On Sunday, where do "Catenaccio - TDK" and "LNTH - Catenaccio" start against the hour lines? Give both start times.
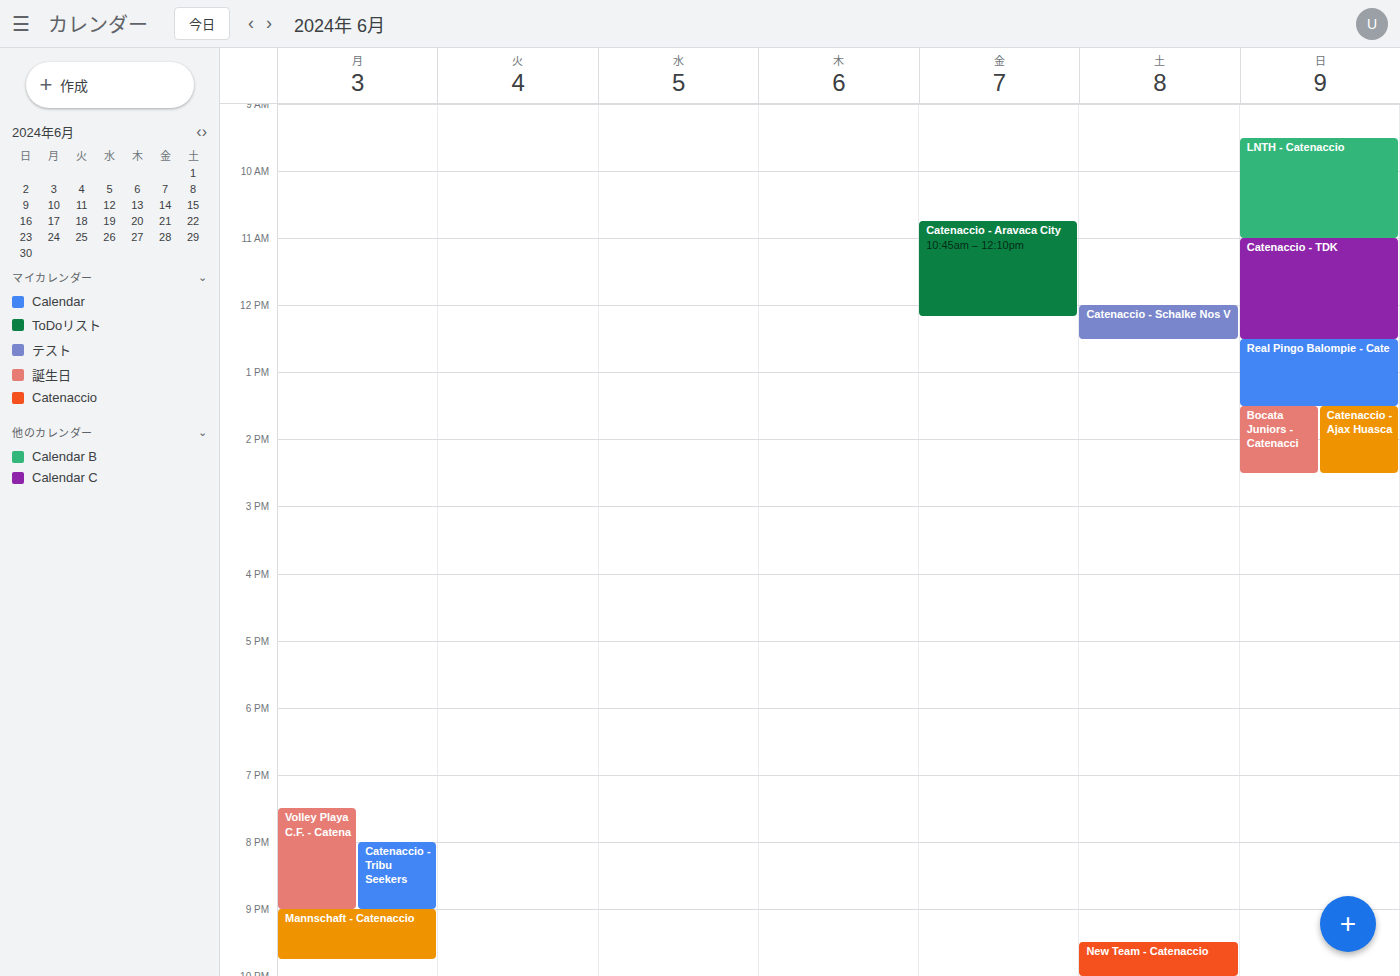
"Catenaccio - TDK": 11:00 AM, exactly on the 11 AM line. "LNTH - Catenaccio": 9:30 AM, halfway between the 9 AM and 10 AM lines.